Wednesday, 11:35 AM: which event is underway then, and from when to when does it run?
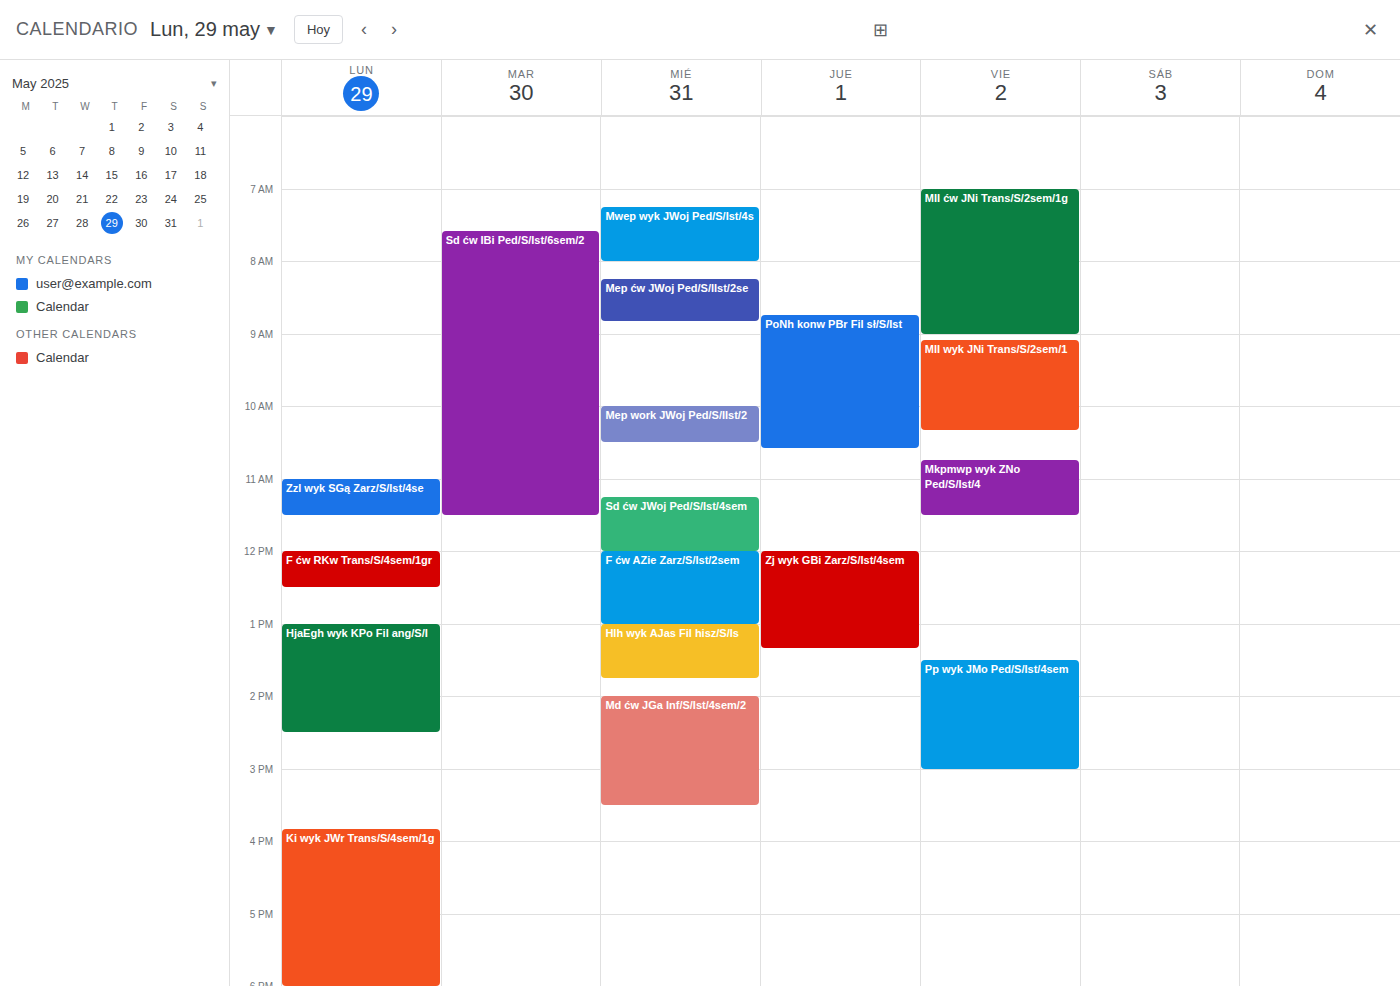
"Sd ćw JWoj Ped/S/Ist/4sem", 11:15 AM to 12:00 PM